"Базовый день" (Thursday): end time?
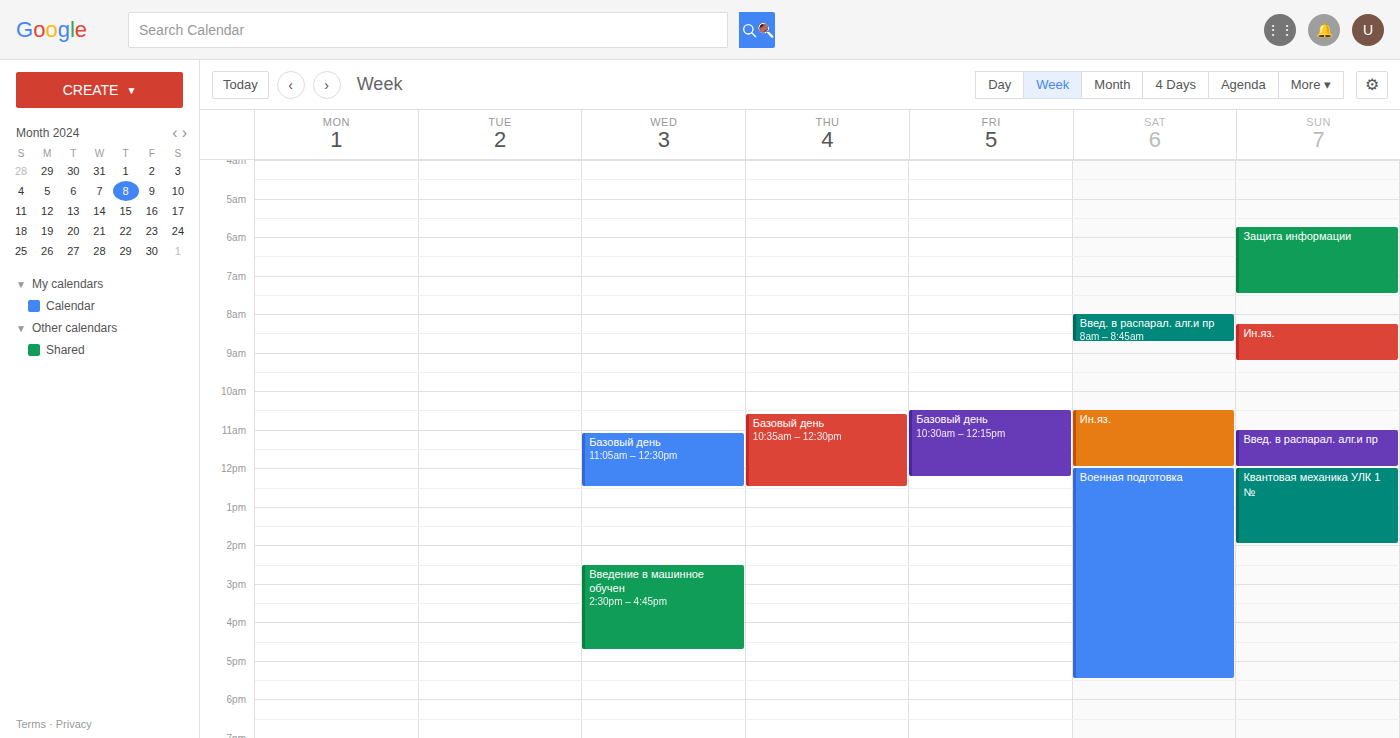
12:30 PM